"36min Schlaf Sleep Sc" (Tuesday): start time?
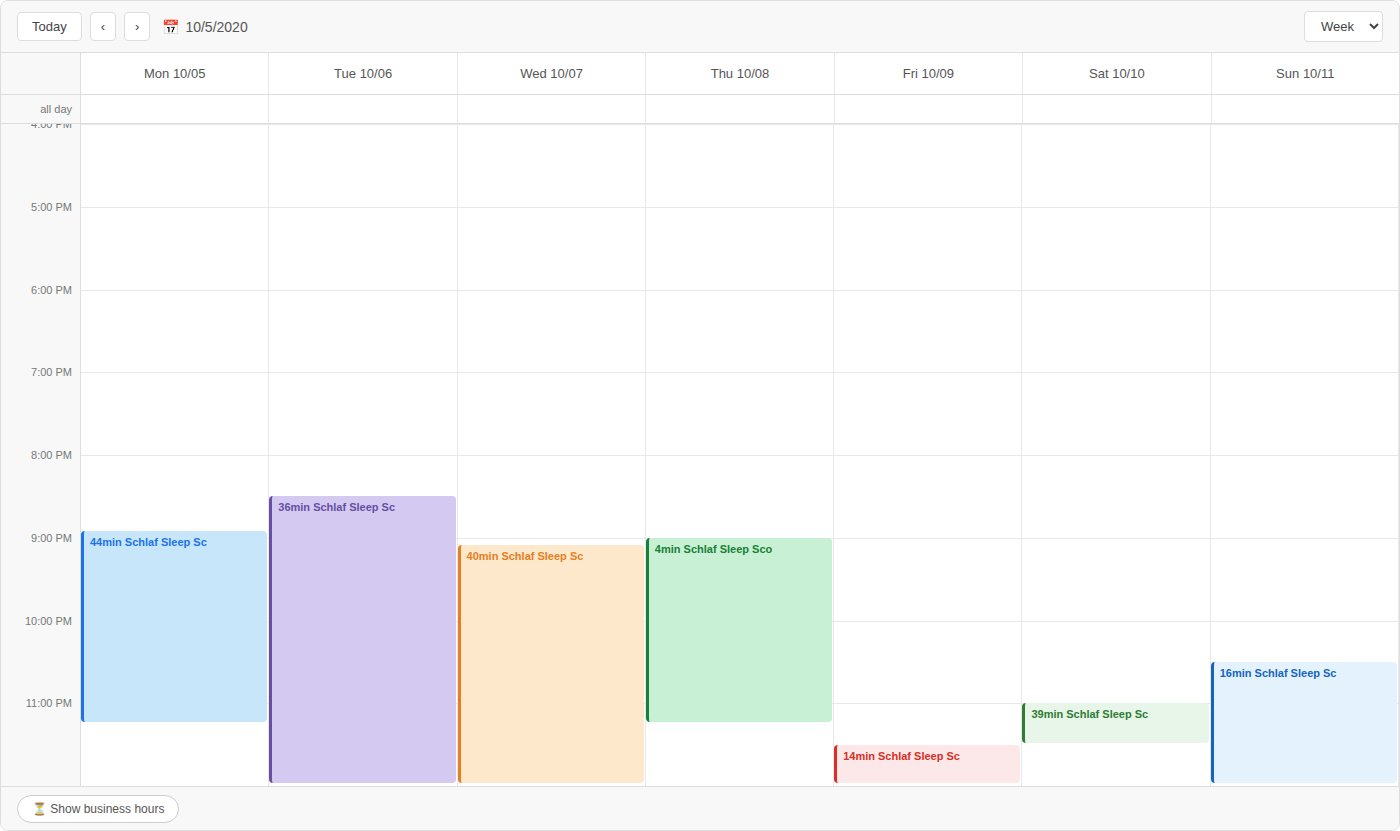
8:30 PM